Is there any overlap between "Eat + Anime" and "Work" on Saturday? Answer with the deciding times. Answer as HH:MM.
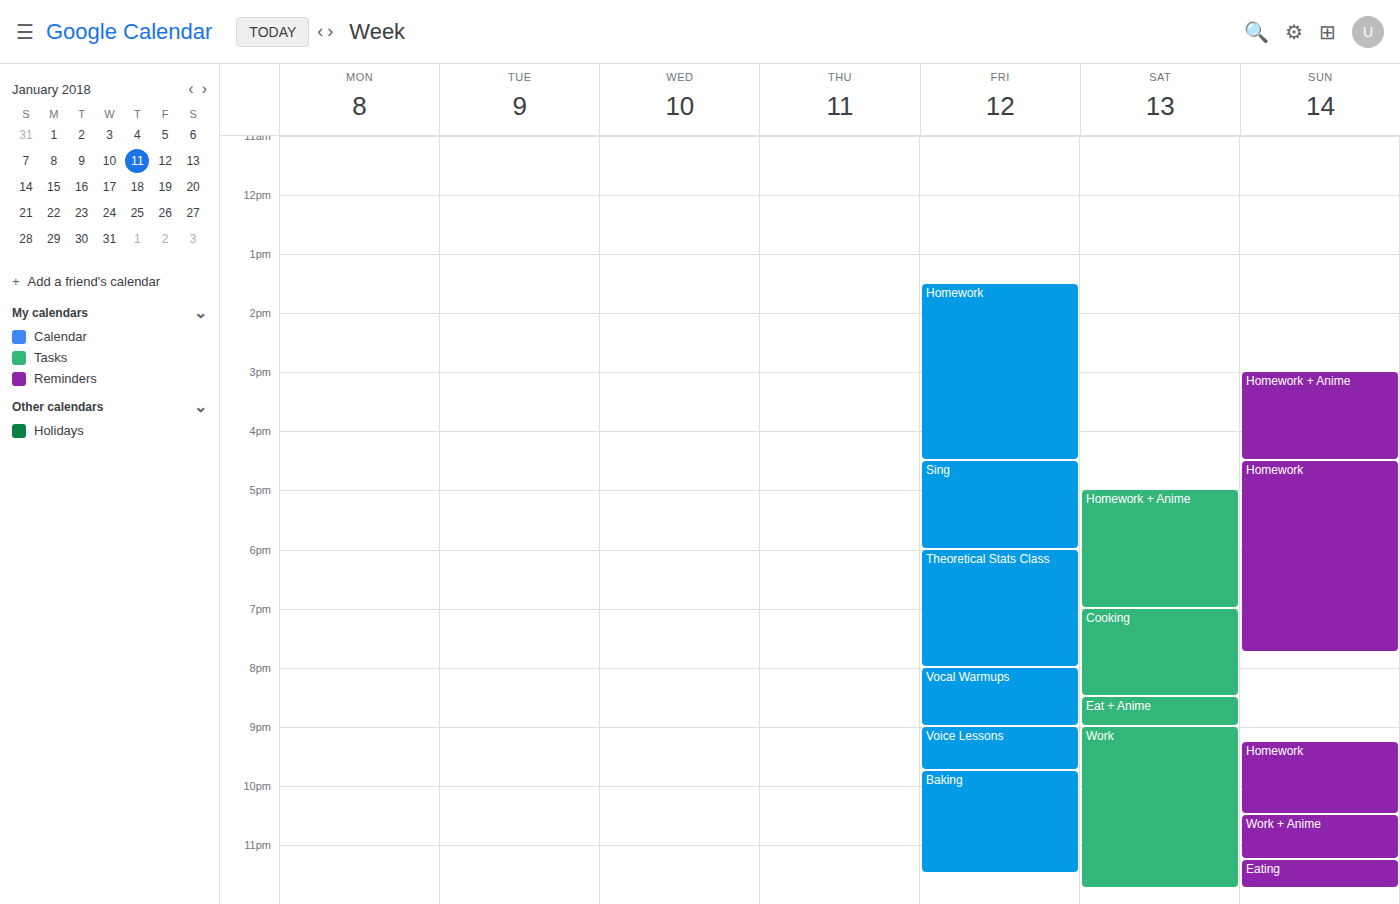
"Eat + Anime" ends at 21:00, exactly when "Work" starts -- they touch but do not overlap.